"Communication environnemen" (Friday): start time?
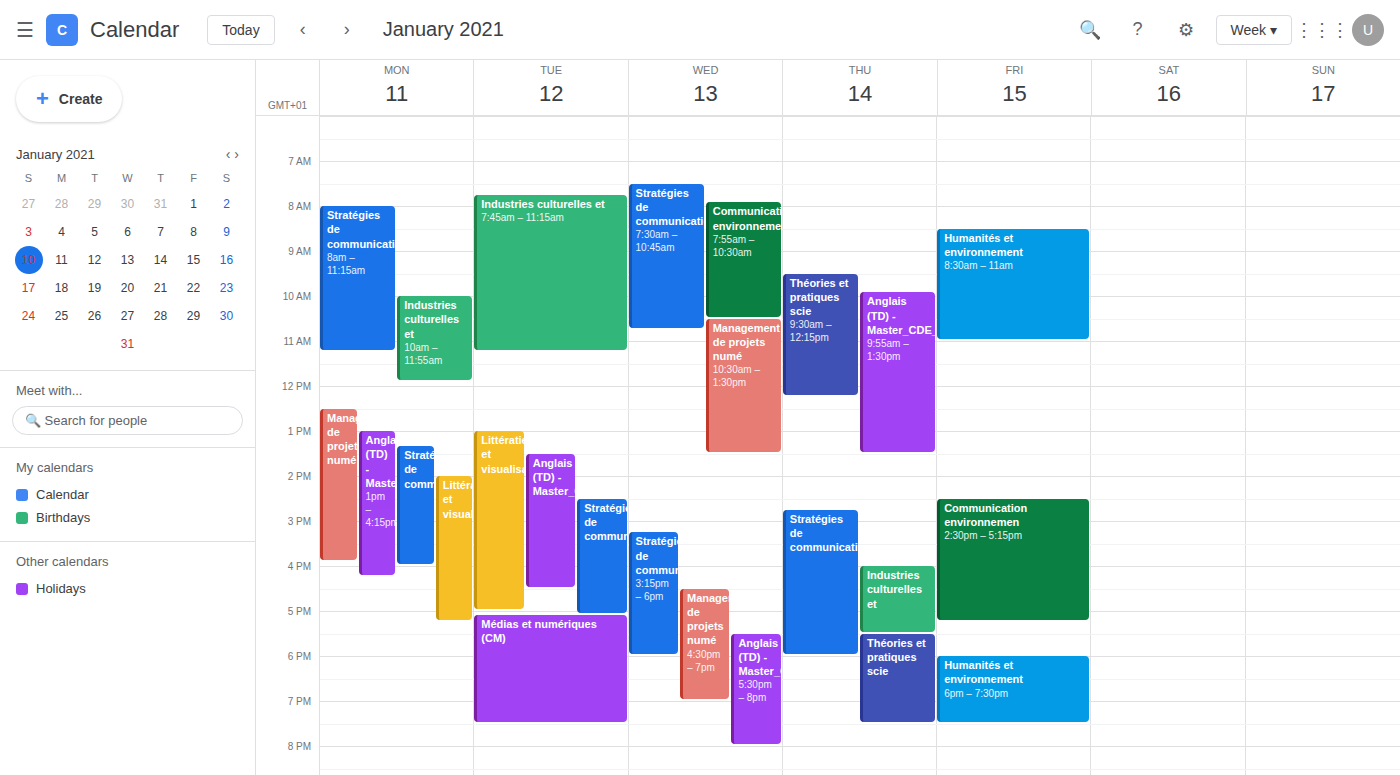
2:30 PM